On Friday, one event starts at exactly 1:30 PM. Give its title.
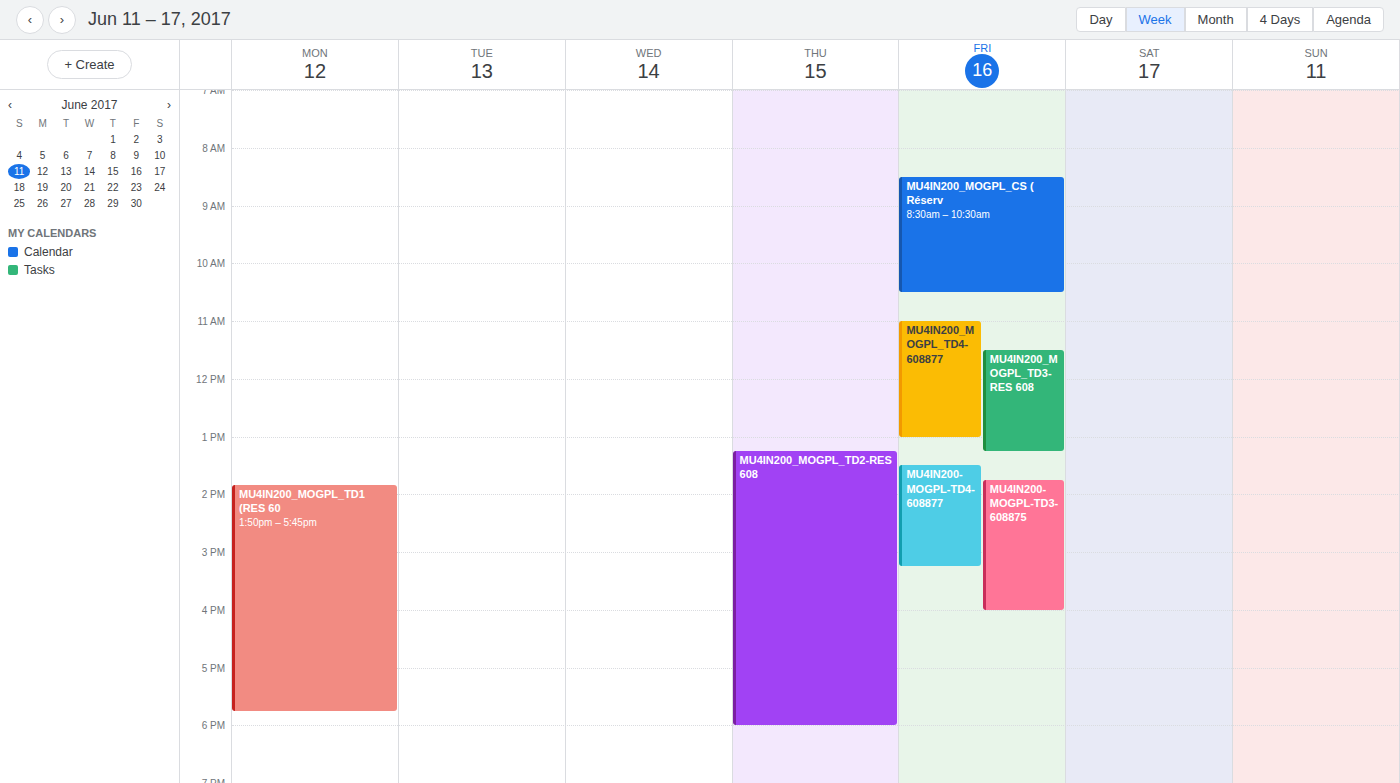
"MU4IN200-MOGPL-TD4-608877"